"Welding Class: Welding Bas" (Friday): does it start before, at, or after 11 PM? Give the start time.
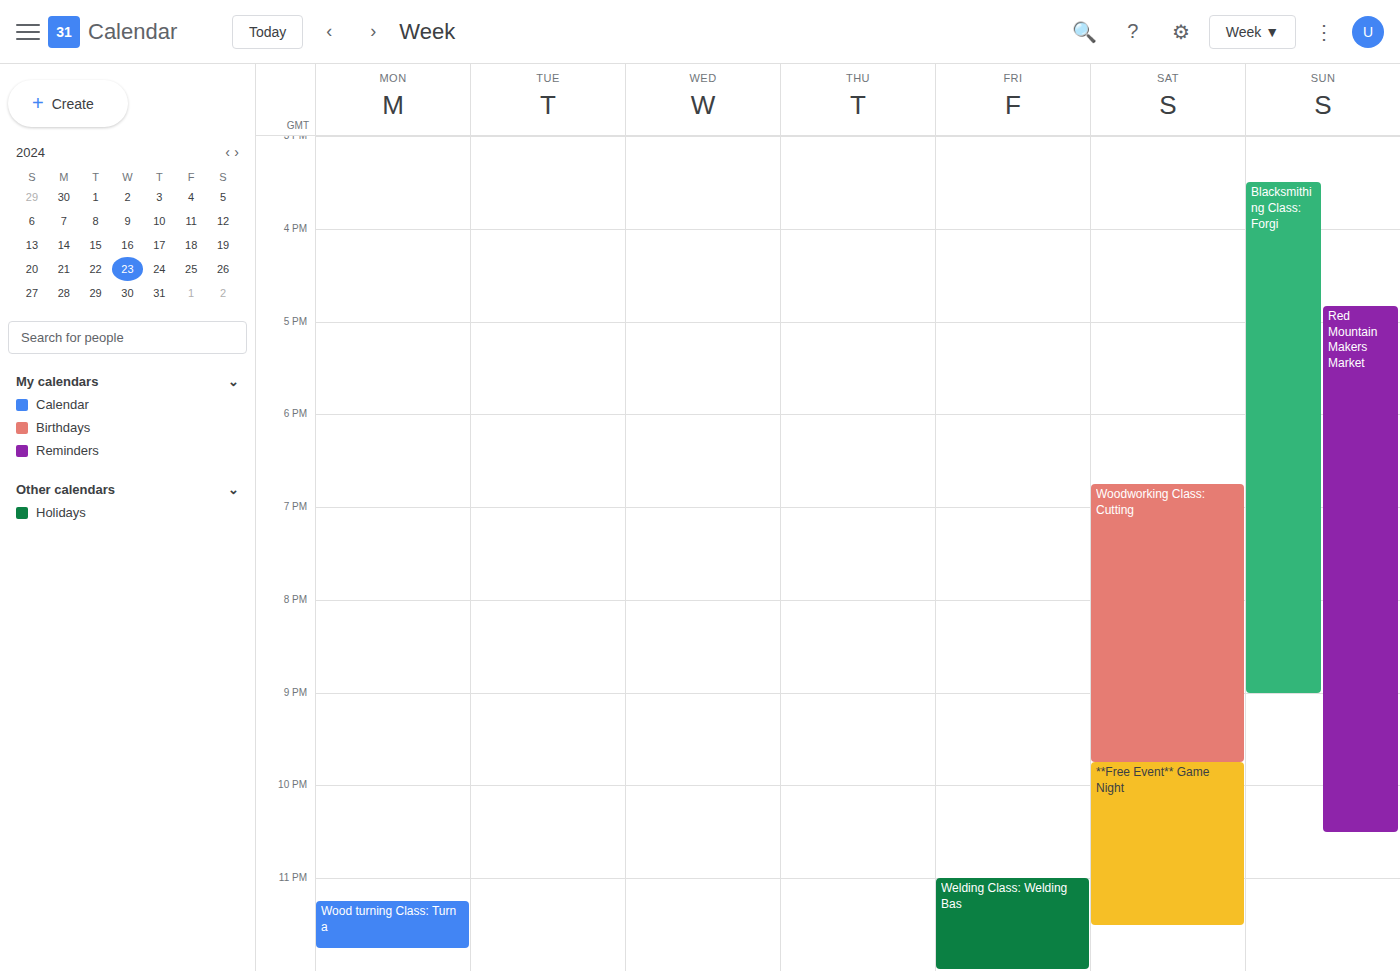
11:00 PM -- exactly at 11 PM, on the 11 PM line.